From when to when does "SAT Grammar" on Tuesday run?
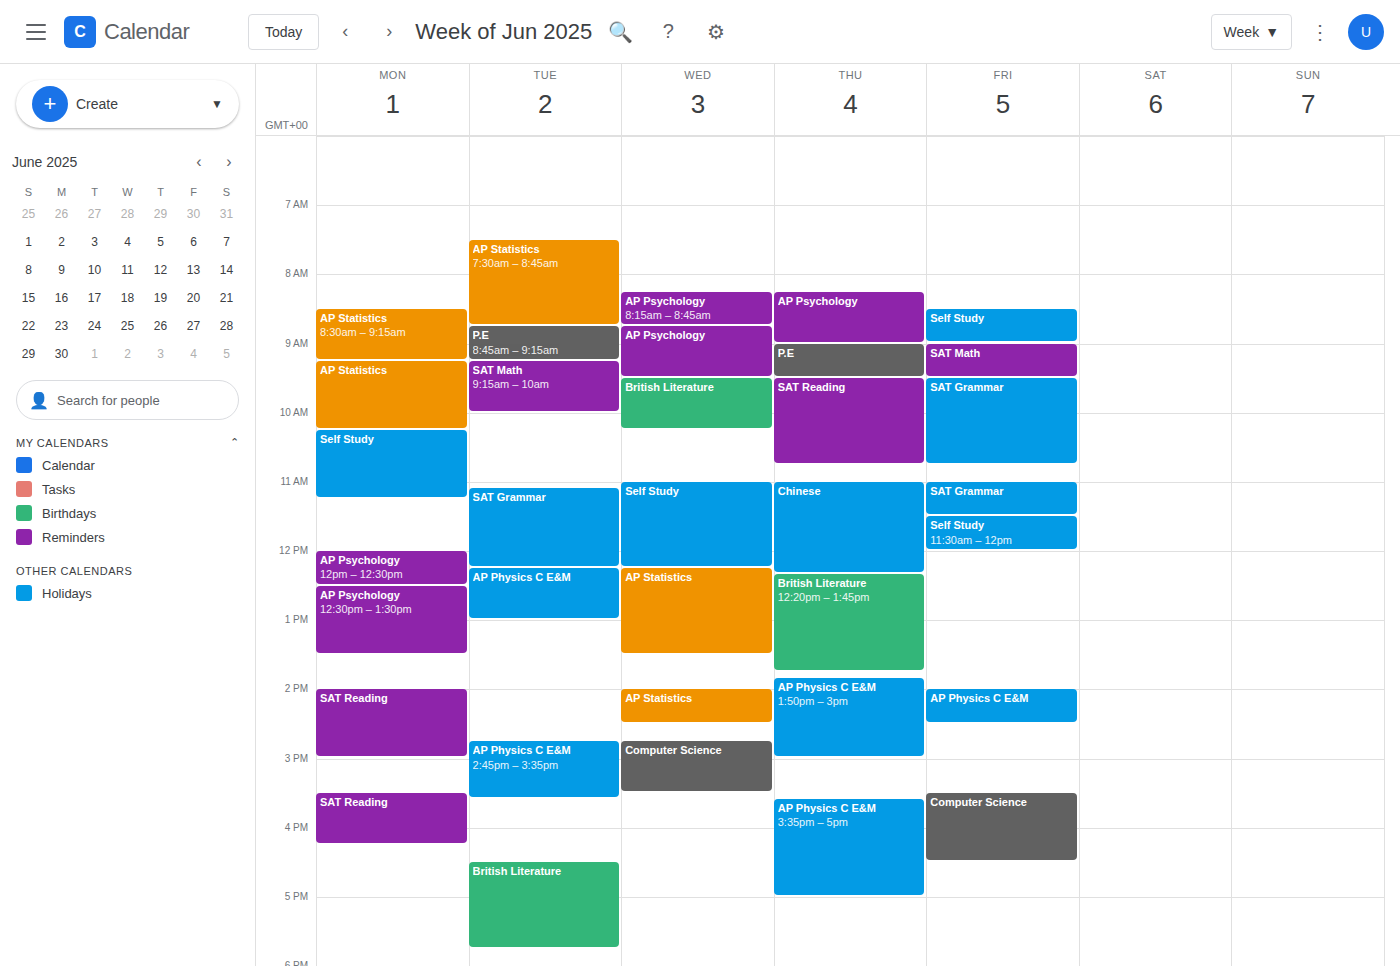
11:05 AM to 12:15 PM